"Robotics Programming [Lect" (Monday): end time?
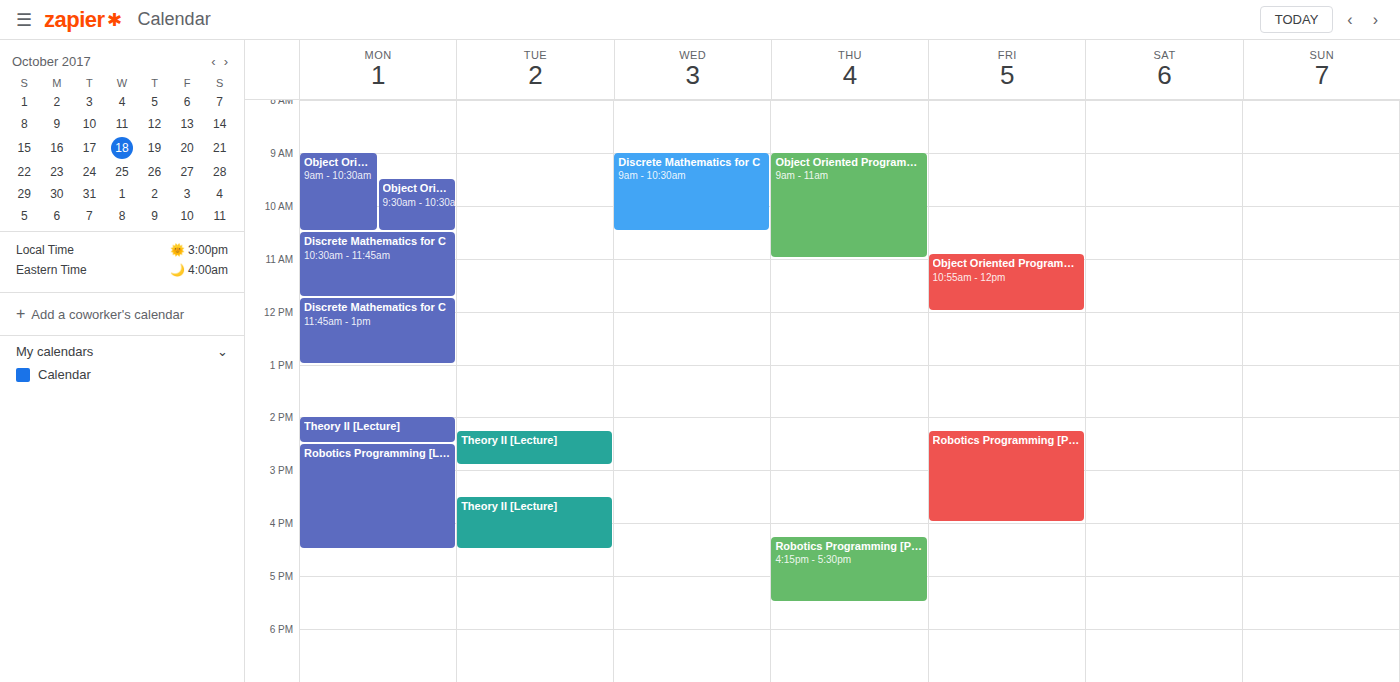
4:30 PM